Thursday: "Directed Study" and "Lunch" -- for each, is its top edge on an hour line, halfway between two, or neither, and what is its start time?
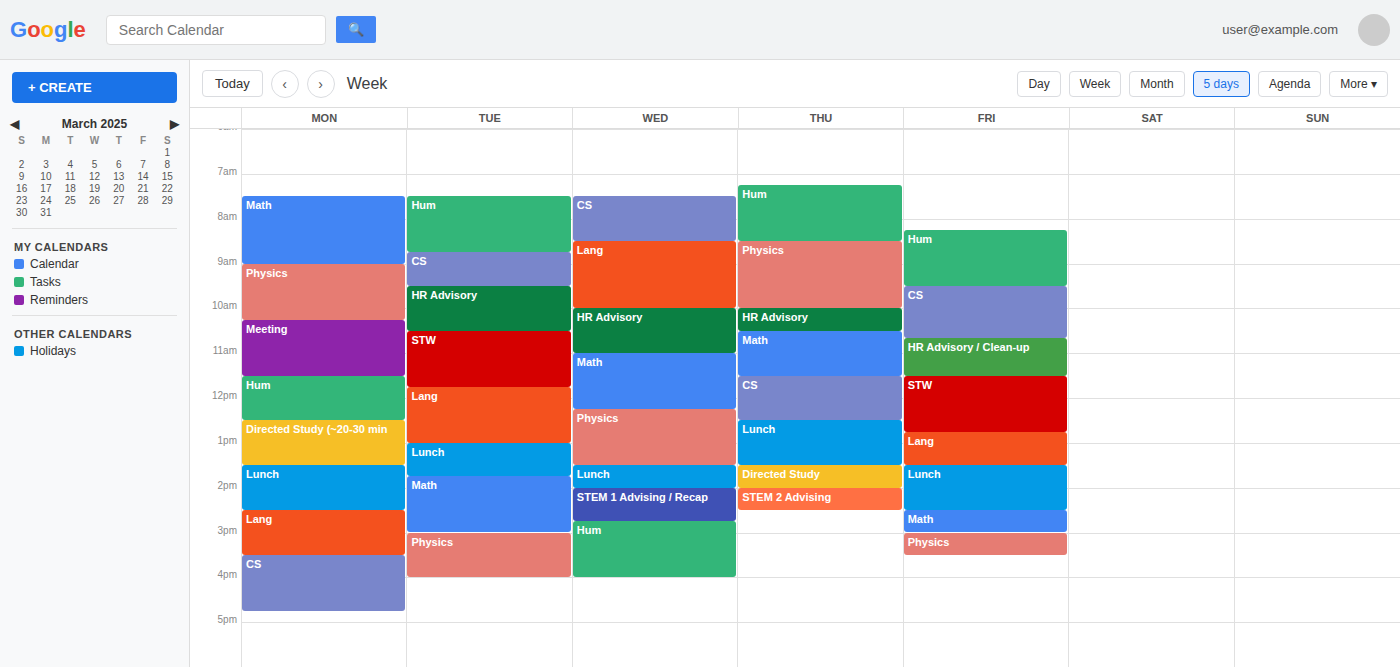
"Directed Study": 1:30 PM, halfway between the 1 PM and 2 PM lines. "Lunch": 12:30 PM, halfway between the 12 PM and 1 PM lines.